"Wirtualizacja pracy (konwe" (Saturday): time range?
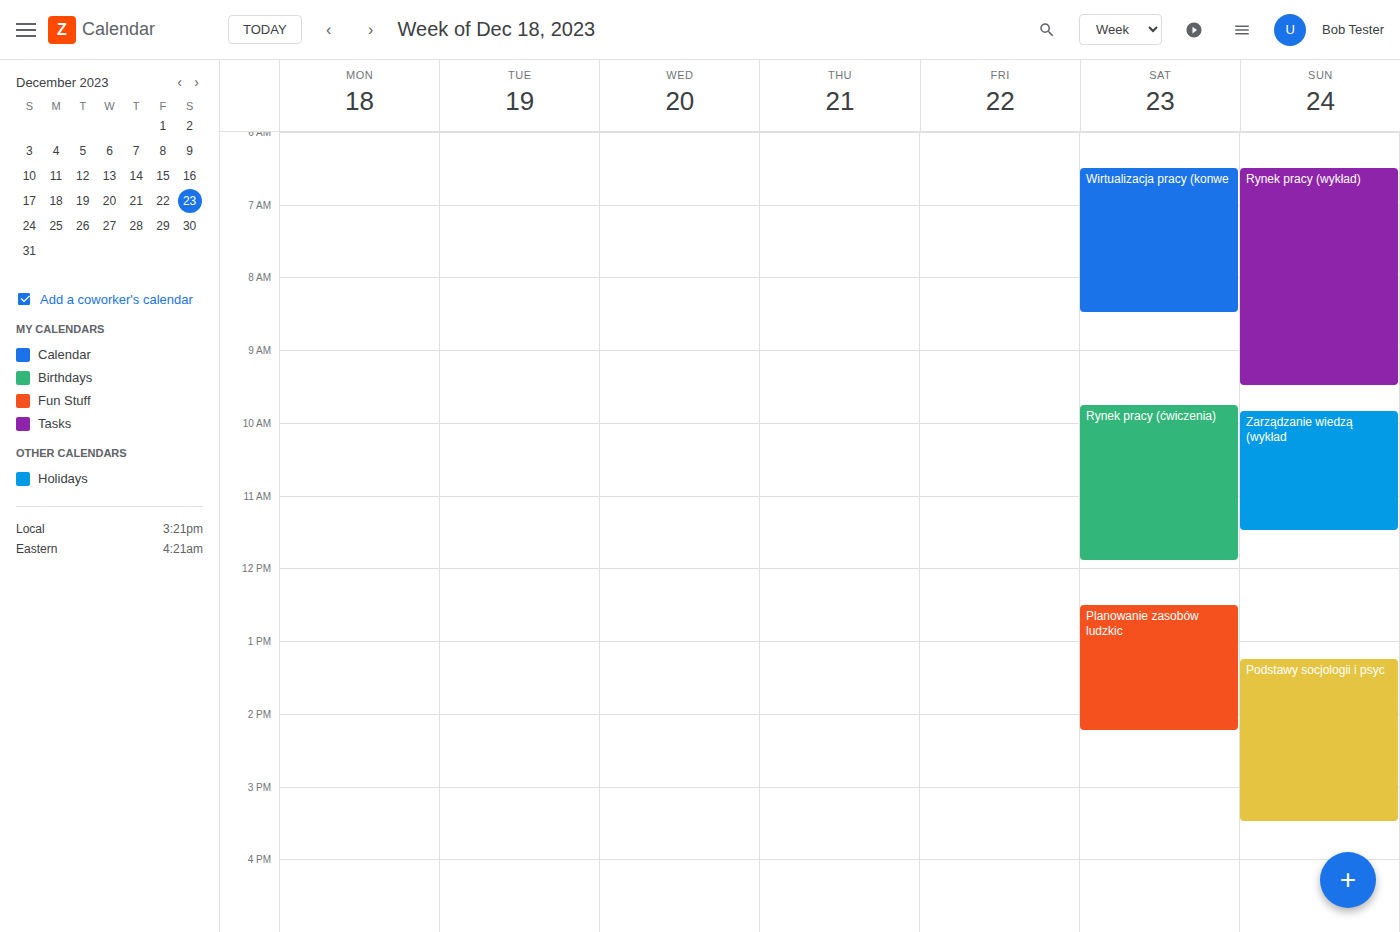
6:30 AM to 8:30 AM